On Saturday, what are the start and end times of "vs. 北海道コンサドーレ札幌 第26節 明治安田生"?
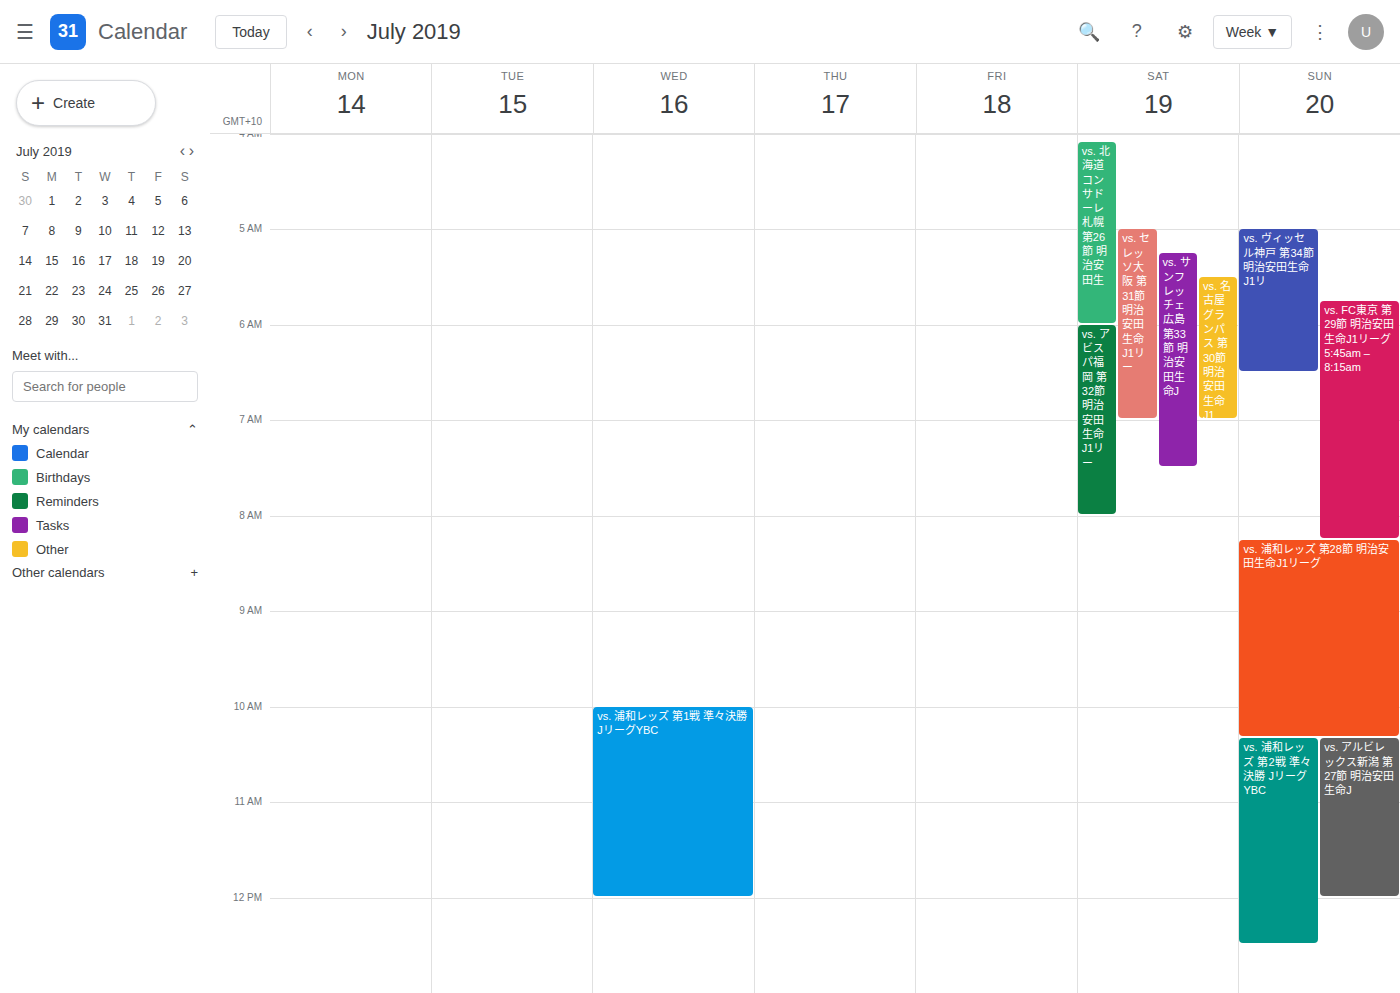
4:05 AM to 6:00 AM